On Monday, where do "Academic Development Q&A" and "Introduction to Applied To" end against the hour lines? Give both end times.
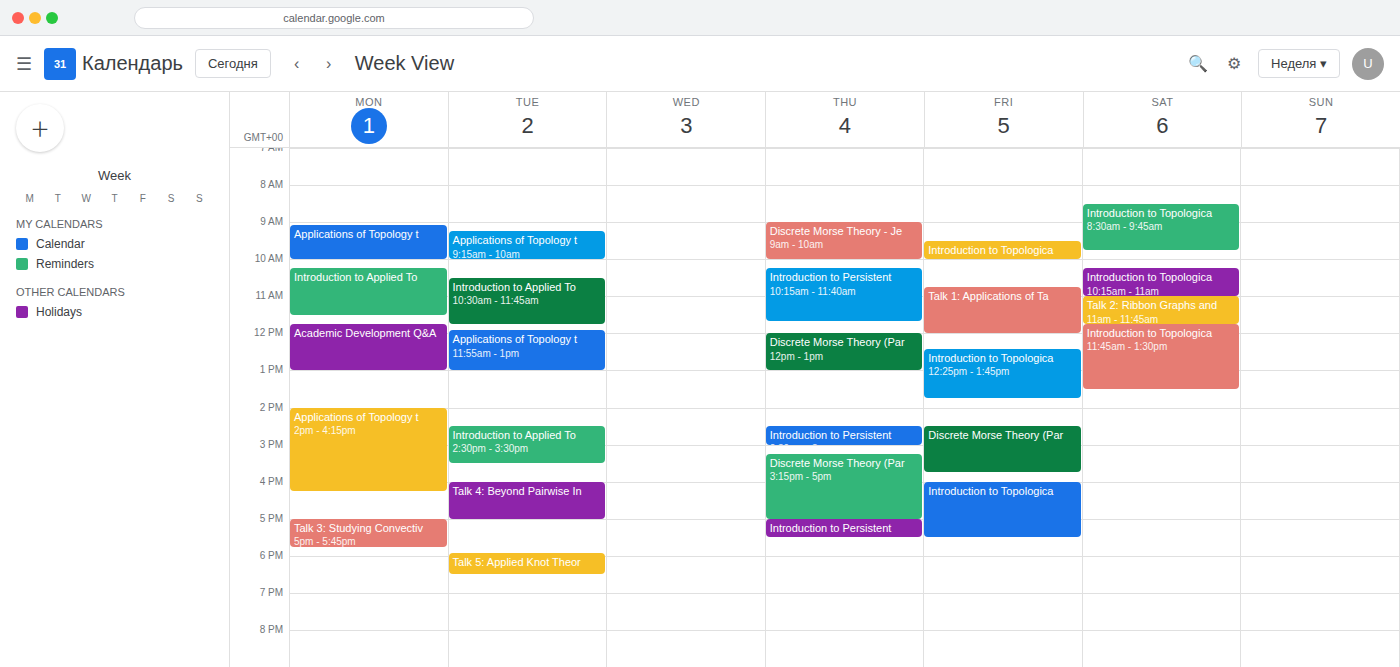
"Academic Development Q&A": 1:00 PM, exactly on the 1 PM line. "Introduction to Applied To": 11:30 AM, halfway between the 11 AM and 12 PM lines.